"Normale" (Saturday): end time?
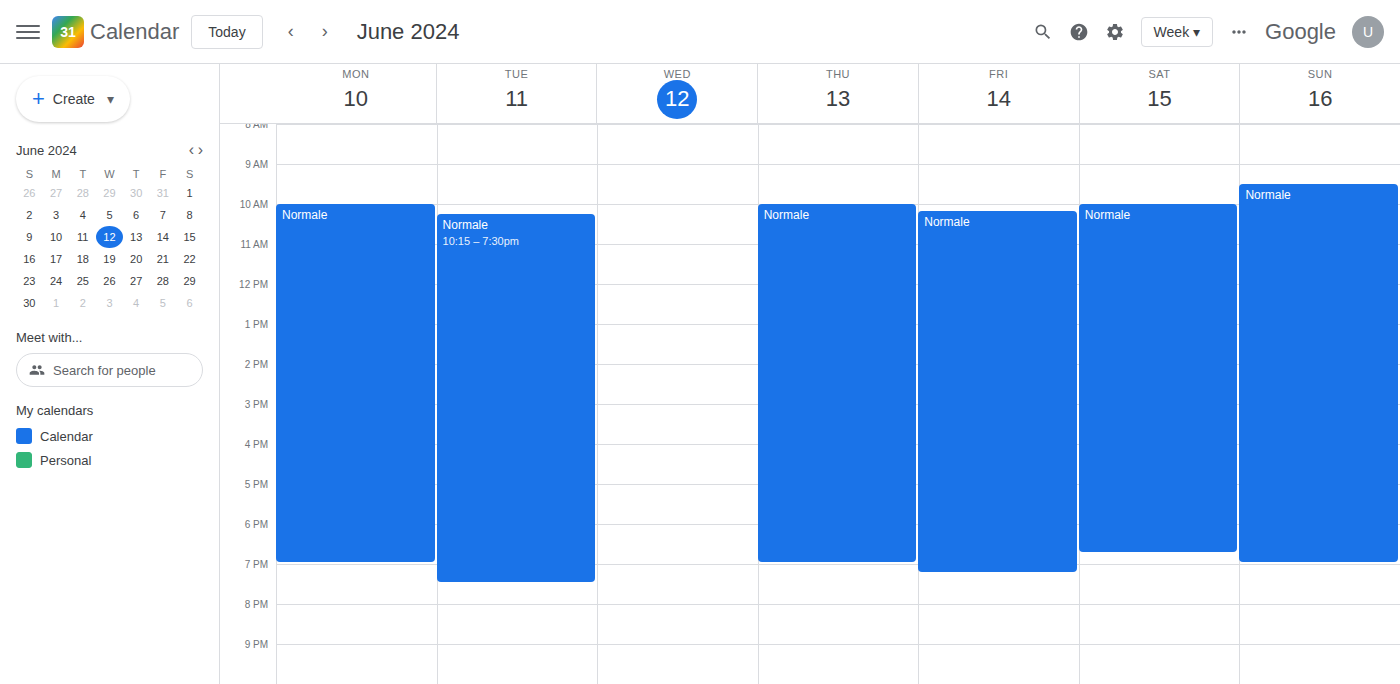
6:45 PM